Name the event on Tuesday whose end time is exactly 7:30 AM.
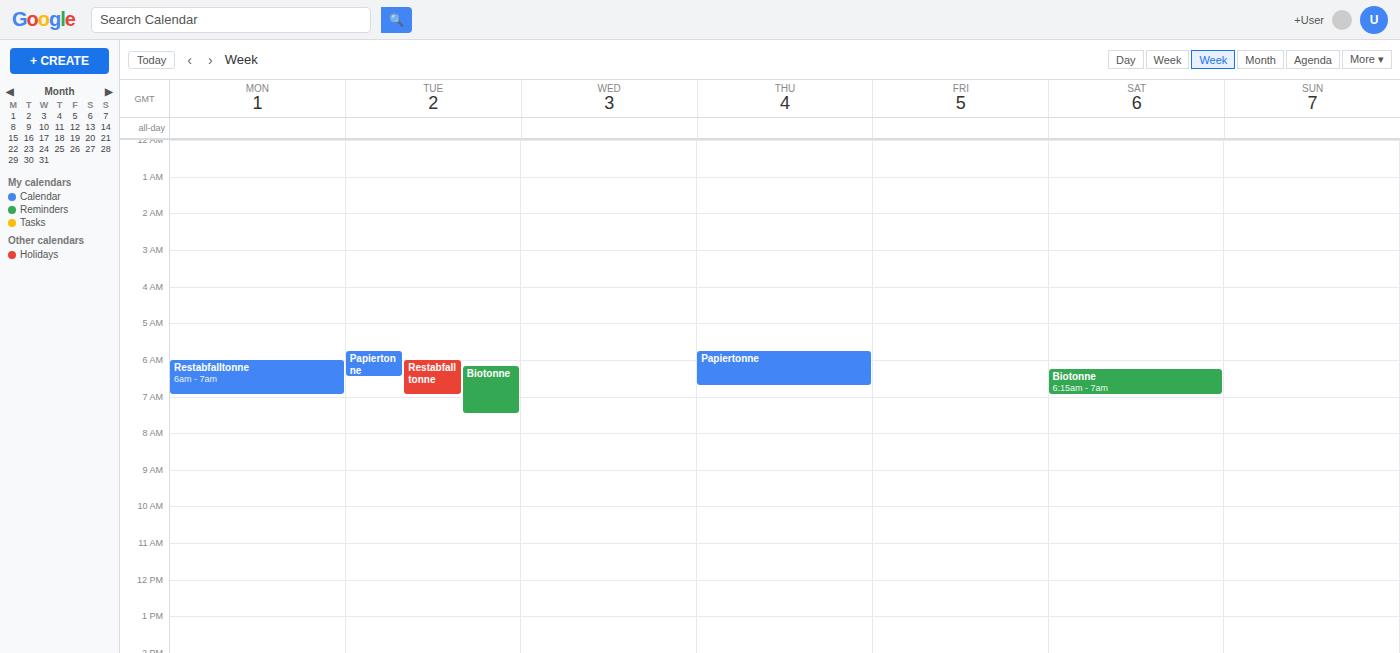
"Biotonne"